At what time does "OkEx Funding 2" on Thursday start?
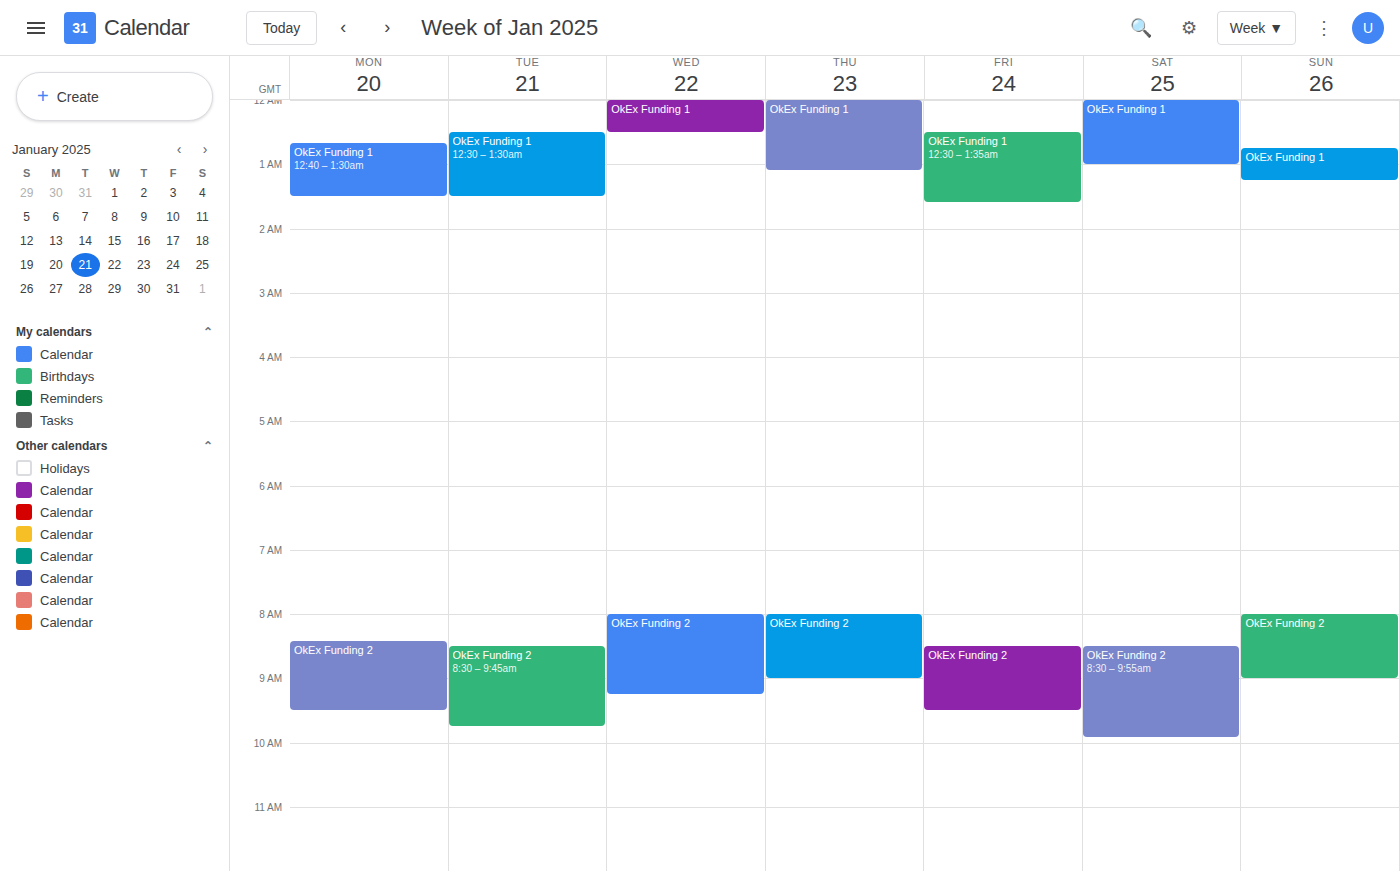
8:00 AM